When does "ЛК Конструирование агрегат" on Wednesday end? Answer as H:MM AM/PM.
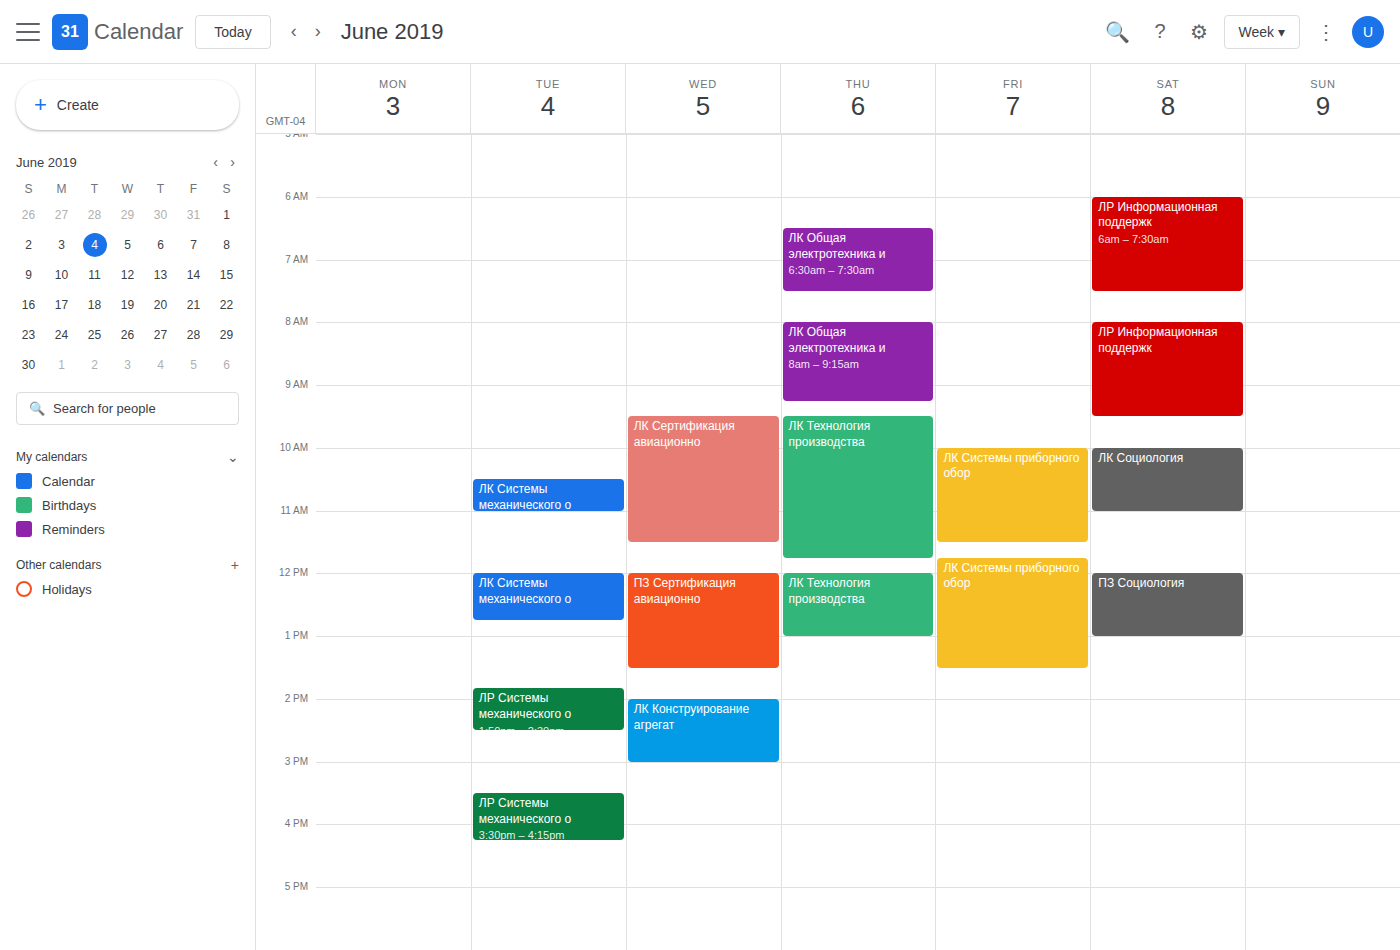
3:00 PM